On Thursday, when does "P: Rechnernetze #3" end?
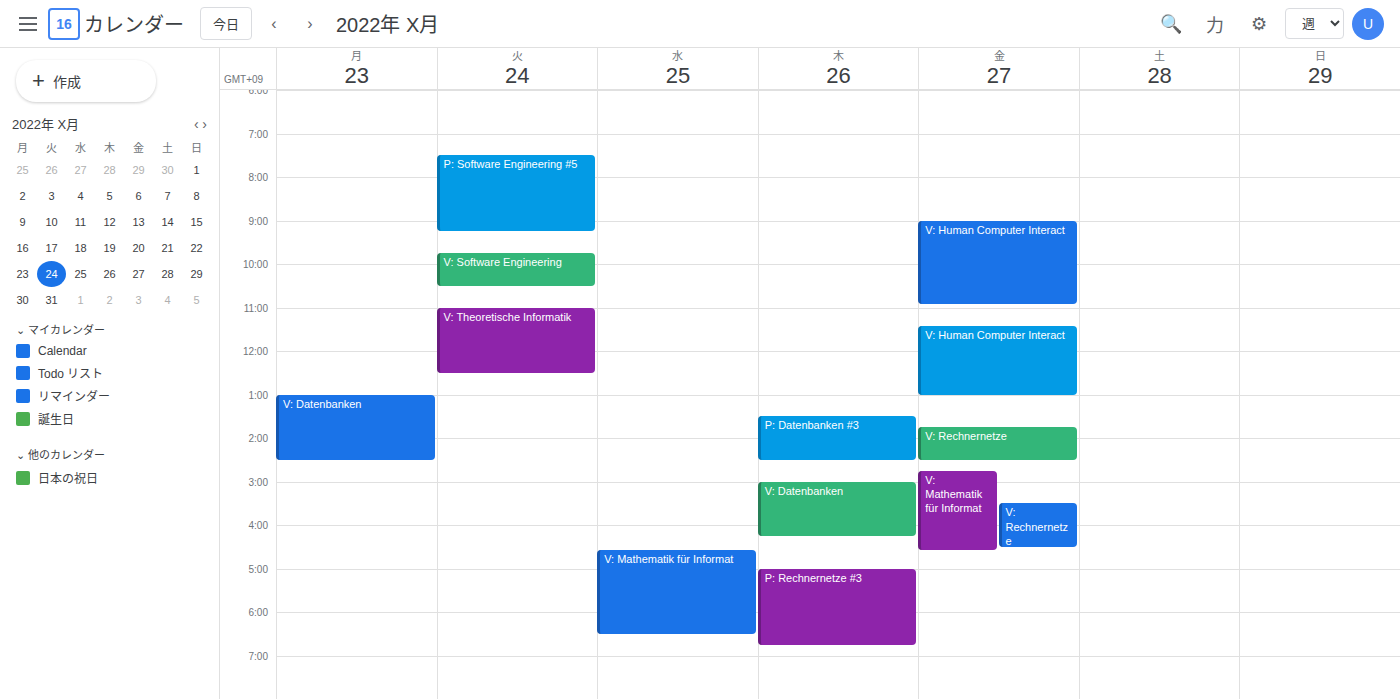
6:45 PM